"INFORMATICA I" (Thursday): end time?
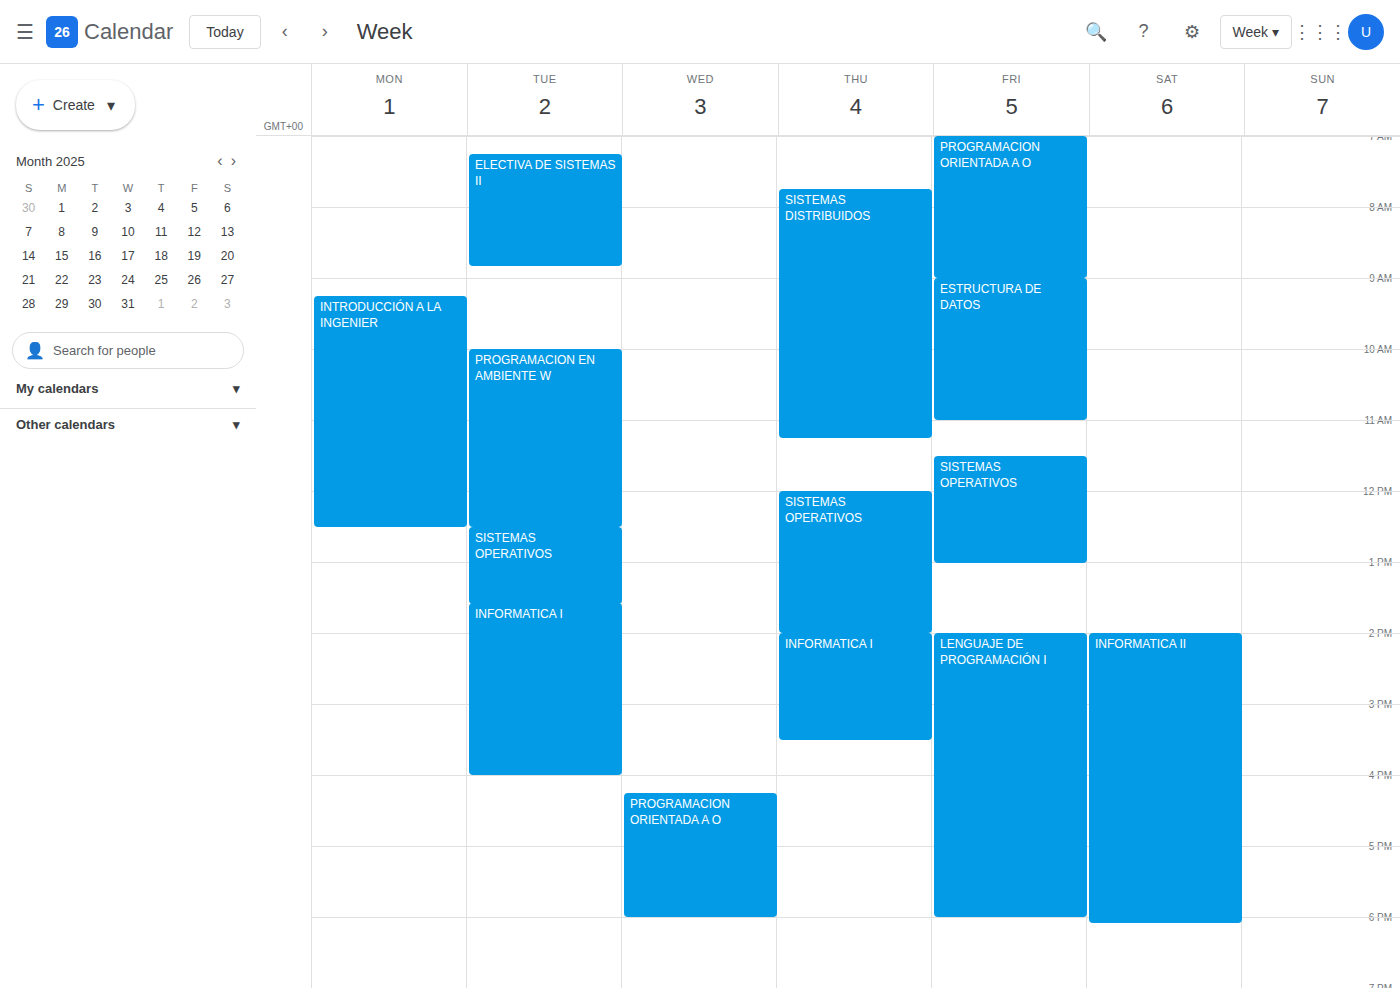
3:30 PM